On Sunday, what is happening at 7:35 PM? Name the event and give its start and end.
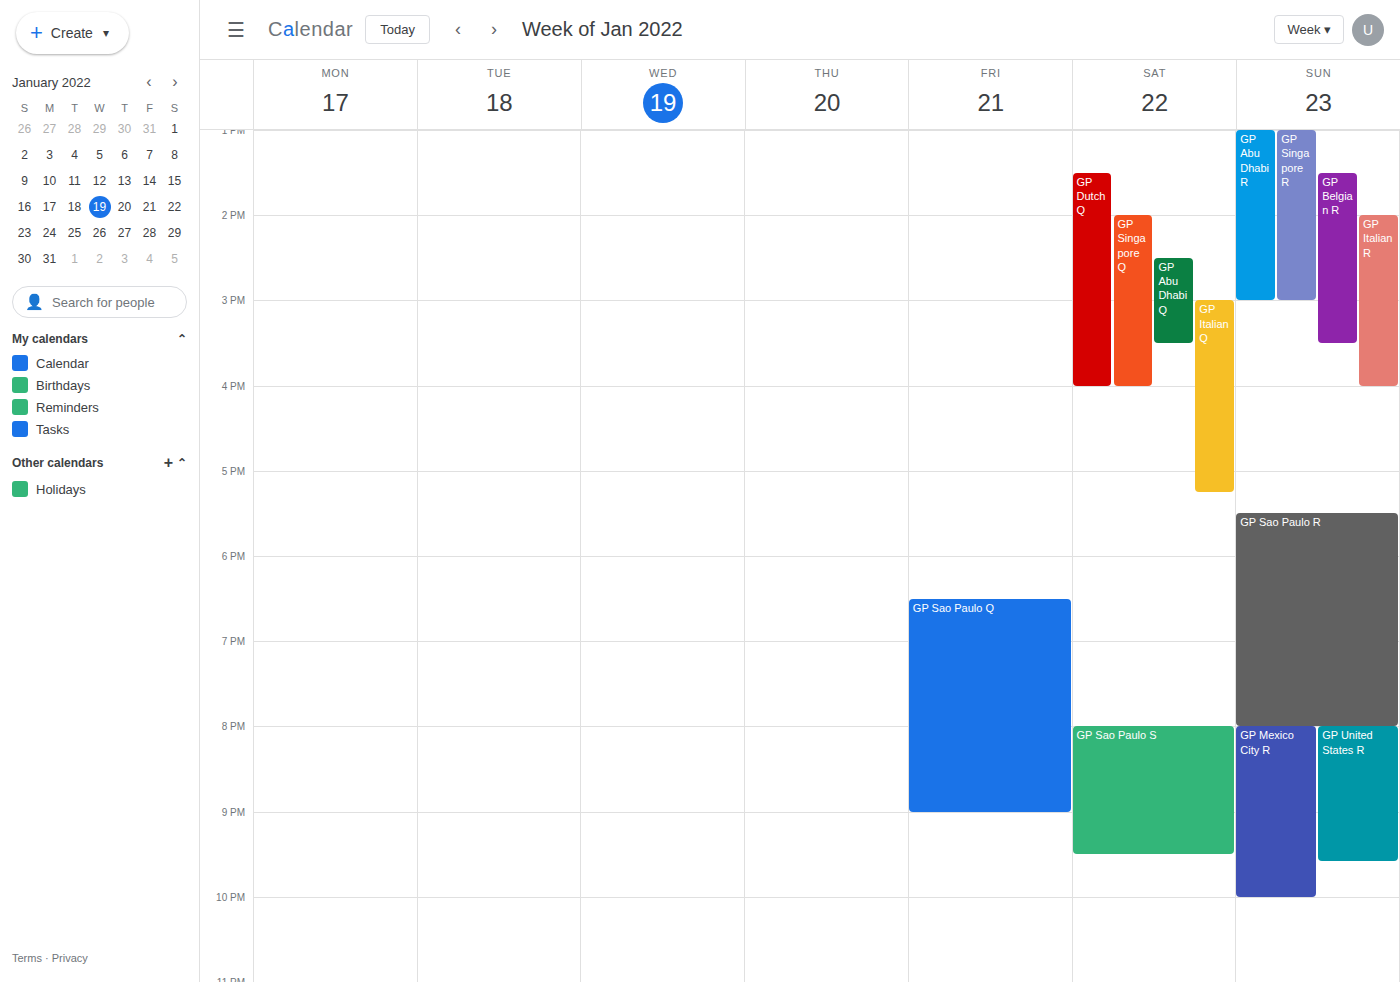
"GP Sao Paulo R", 5:30 PM to 8:00 PM